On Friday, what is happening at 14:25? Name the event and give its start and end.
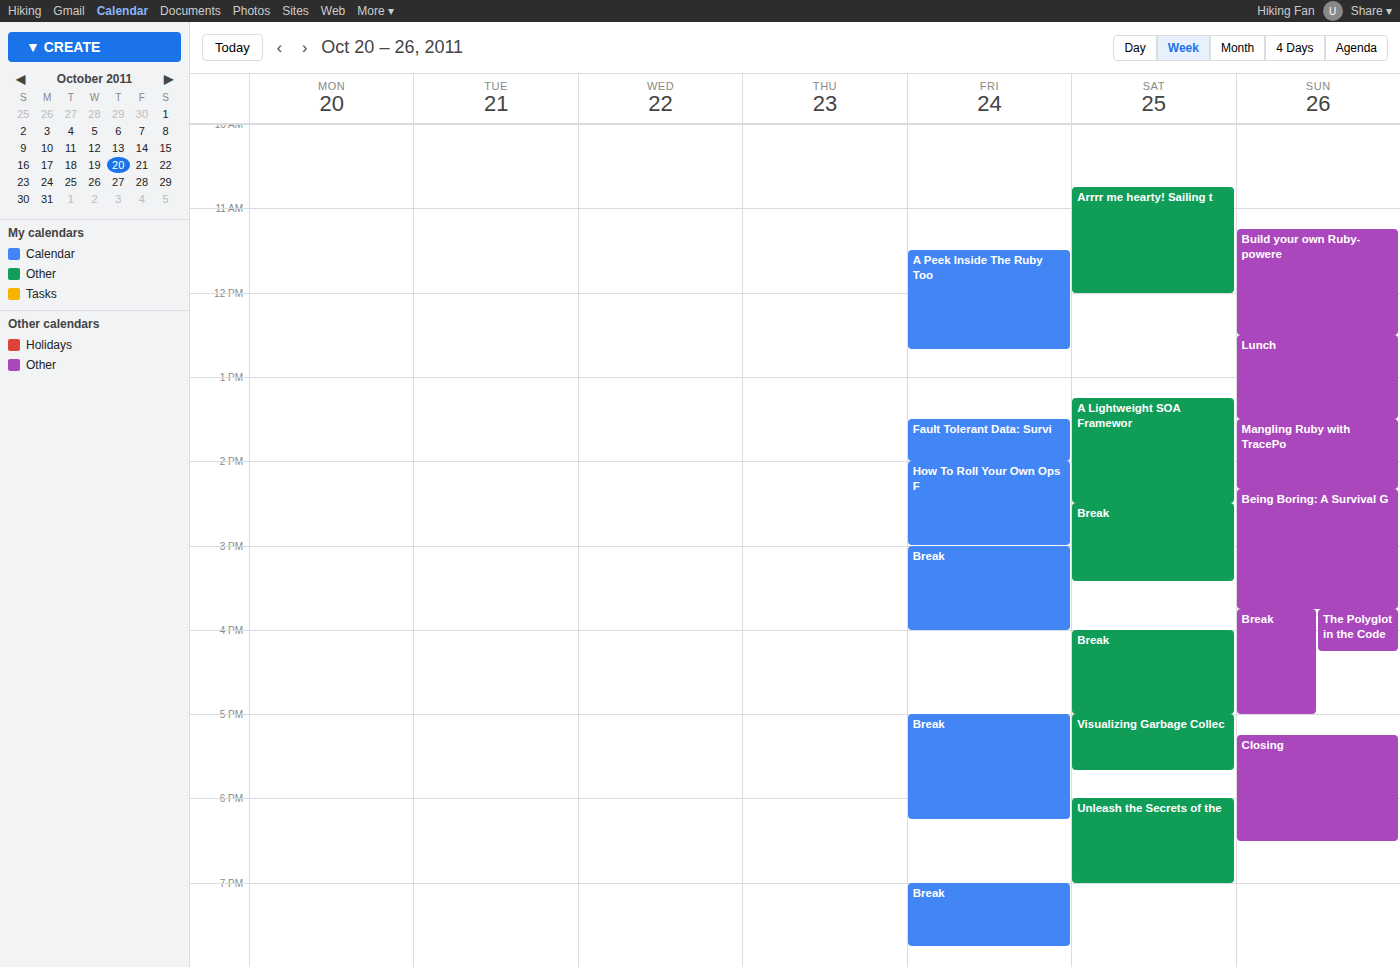
"How To Roll Your Own Ops F", 14:00 to 15:00